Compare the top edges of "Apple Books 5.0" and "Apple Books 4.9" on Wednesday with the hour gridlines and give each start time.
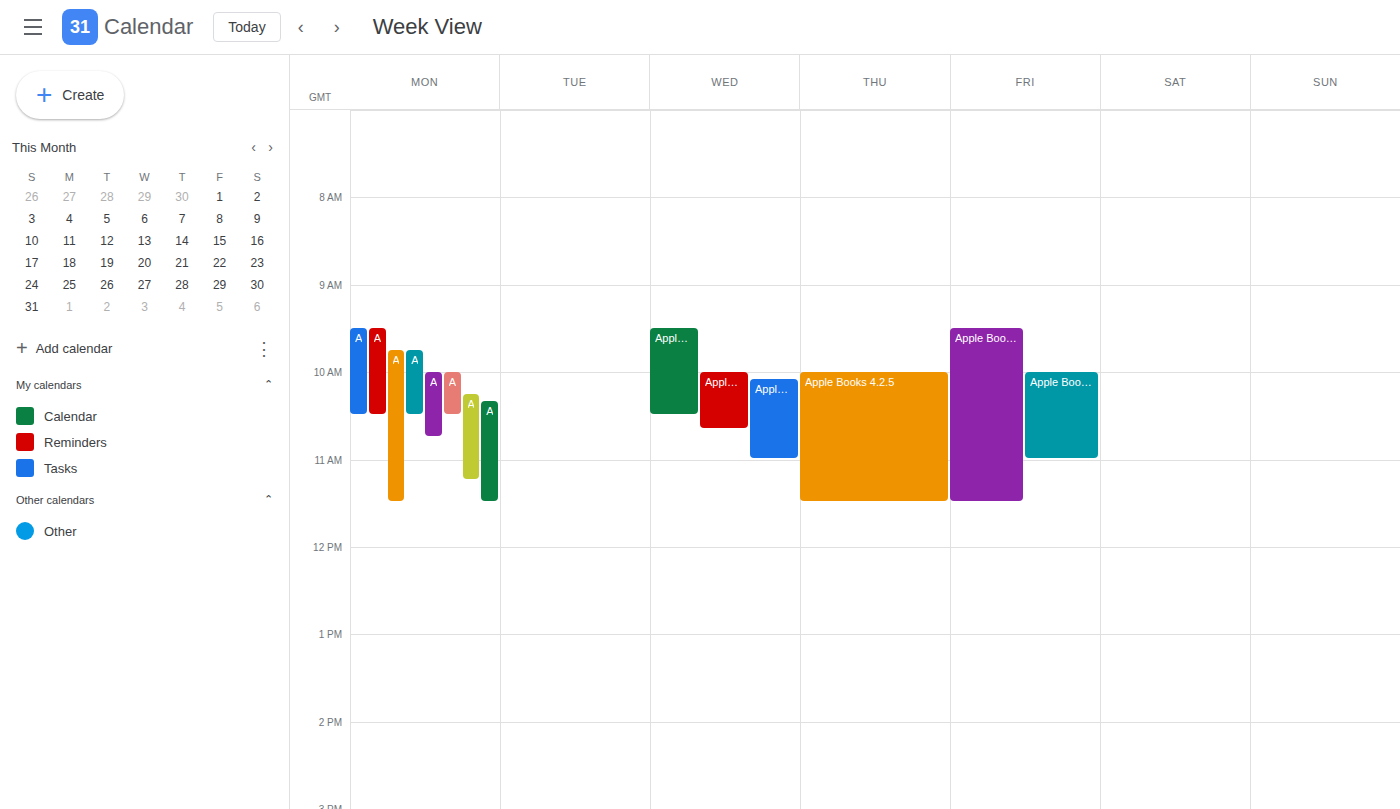
"Apple Books 5.0": 9:30 AM, halfway between the 9 AM and 10 AM lines. "Apple Books 4.9": 10:00 AM, exactly on the 10 AM line.